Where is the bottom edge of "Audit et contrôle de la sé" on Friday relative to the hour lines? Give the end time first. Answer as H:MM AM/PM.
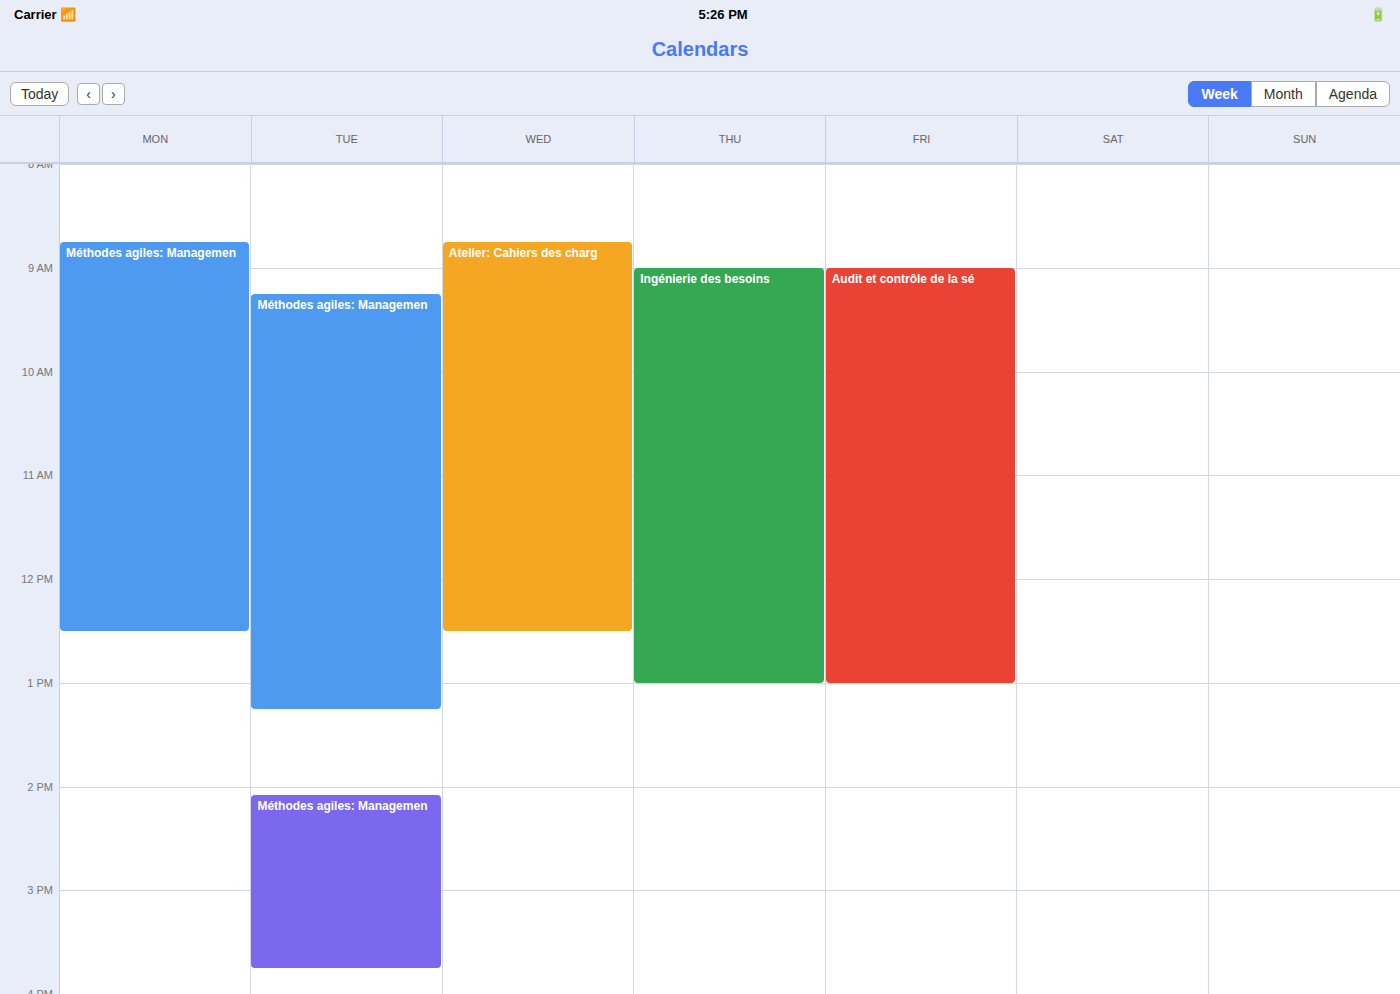
1:00 PM -- exactly on the 1 PM line.